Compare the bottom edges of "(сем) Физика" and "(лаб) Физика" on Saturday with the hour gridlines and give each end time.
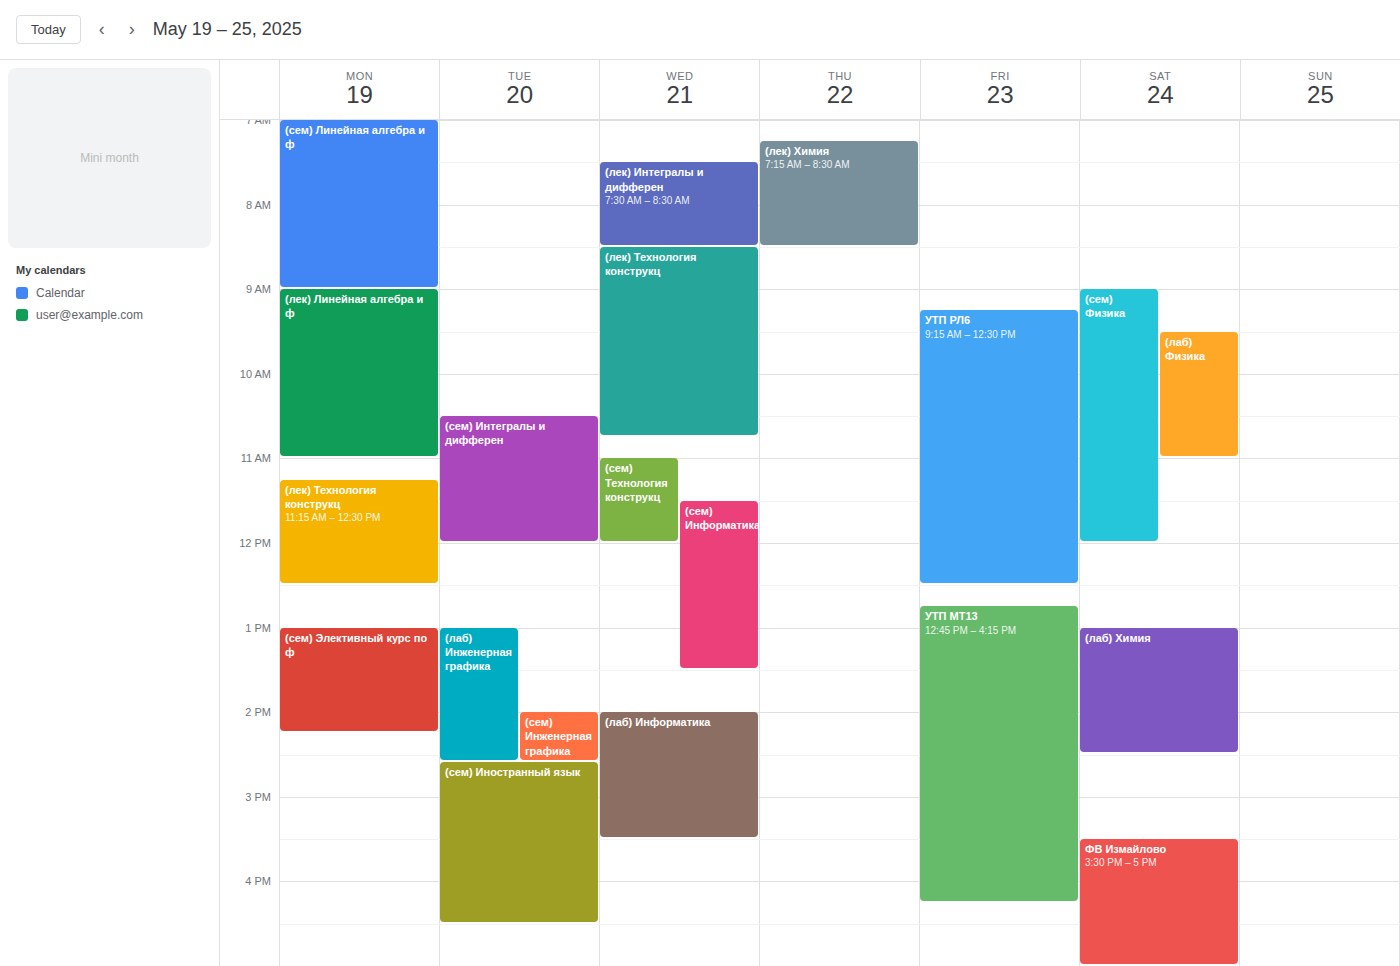
"(сем) Физика": 12:00 PM, exactly on the 12 PM line. "(лаб) Физика": 11:00 AM, exactly on the 11 AM line.